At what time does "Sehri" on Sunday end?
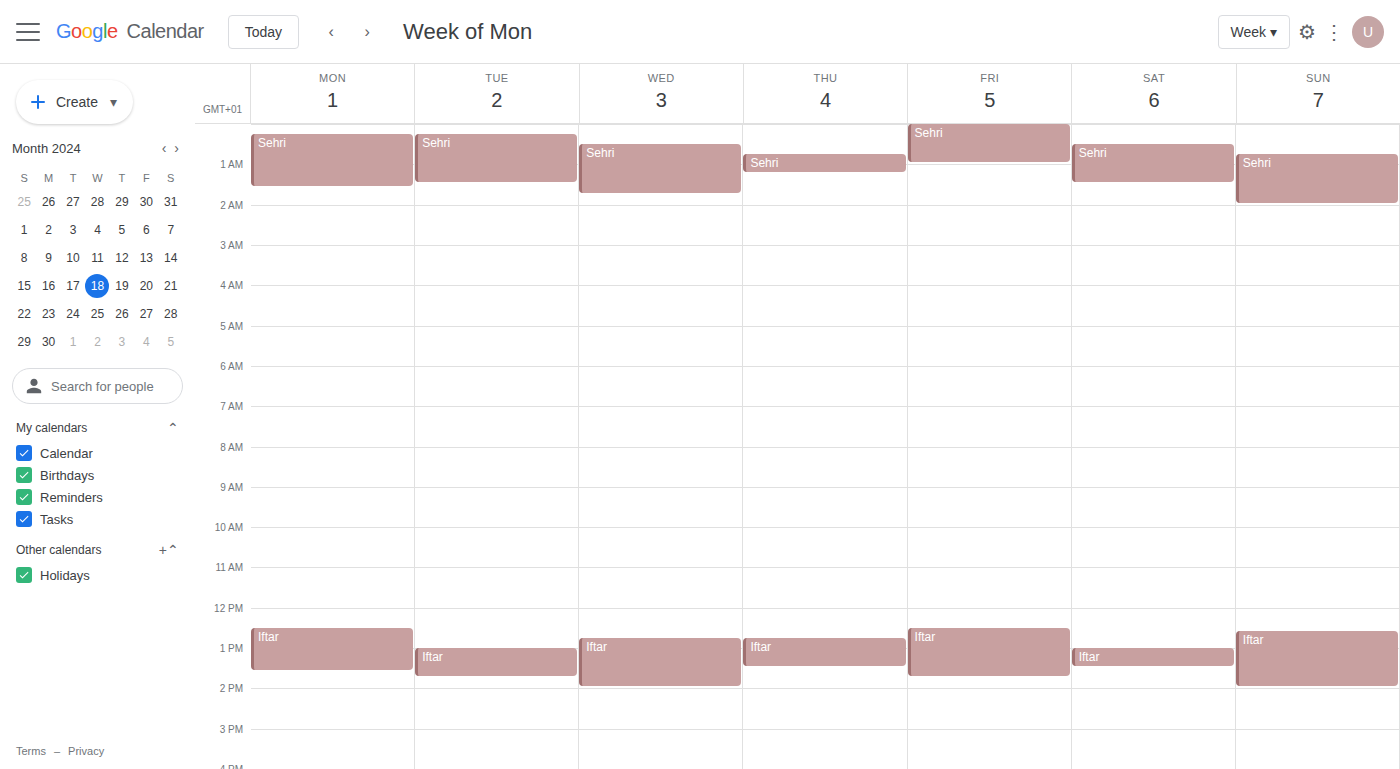
2:00 AM